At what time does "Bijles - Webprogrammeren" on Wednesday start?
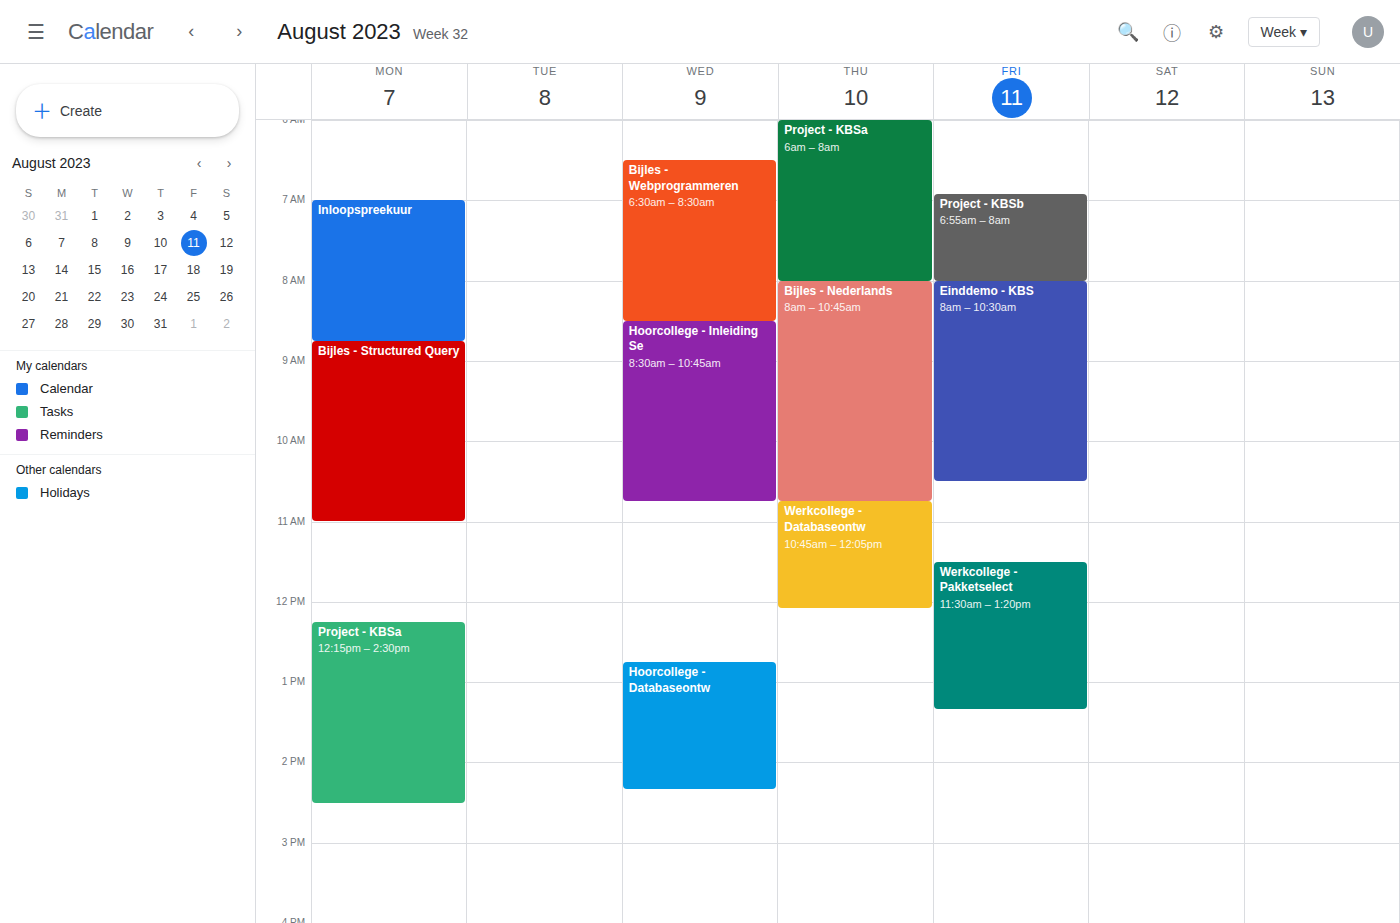
6:30 AM